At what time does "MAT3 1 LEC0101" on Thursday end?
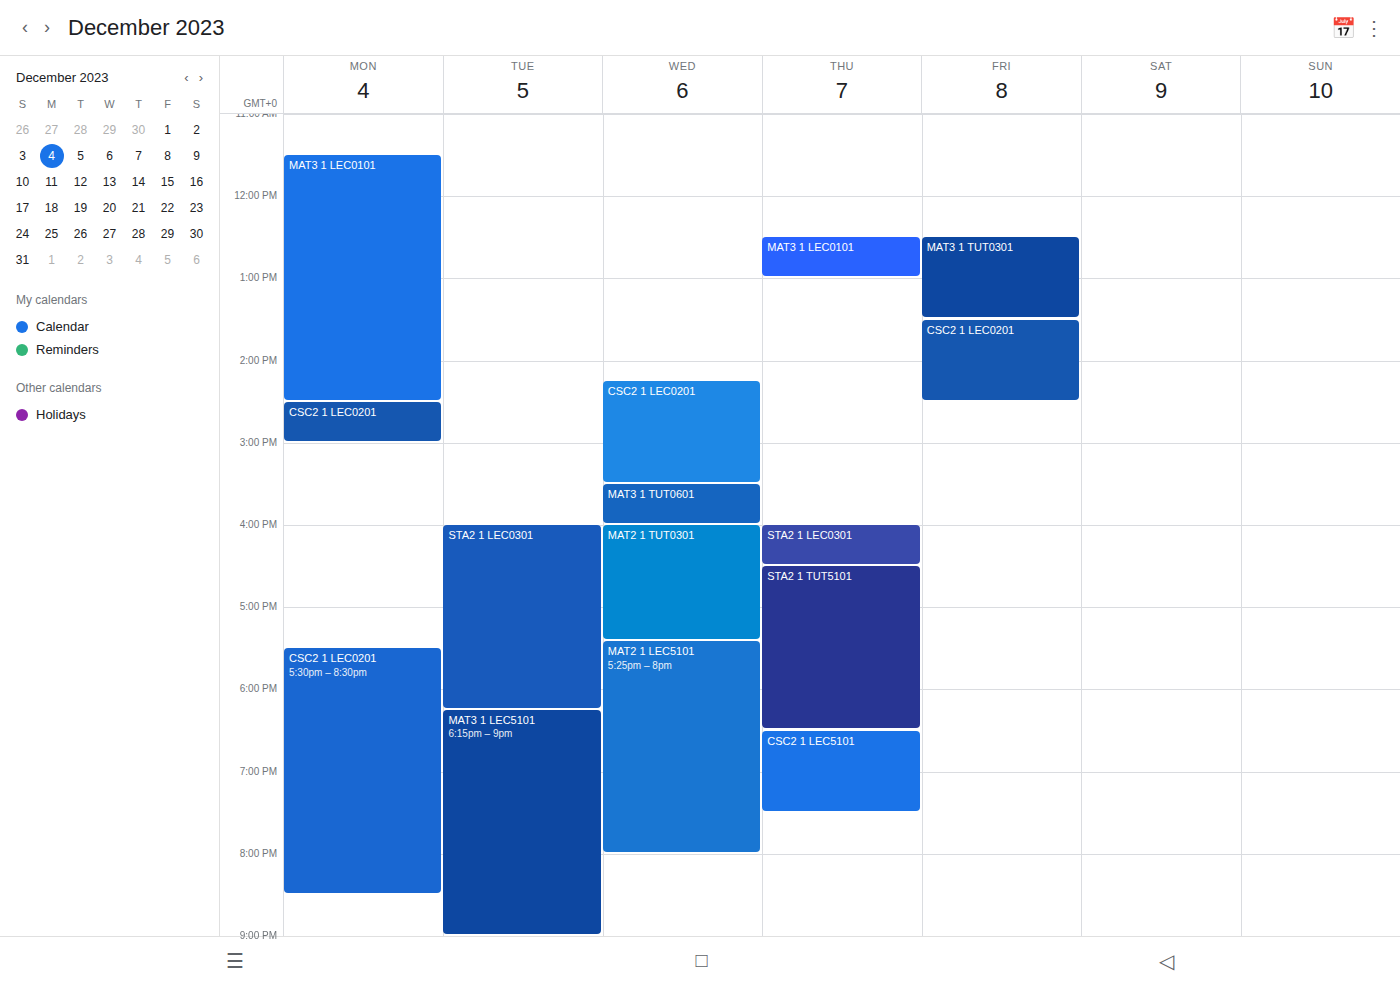
1:00 PM